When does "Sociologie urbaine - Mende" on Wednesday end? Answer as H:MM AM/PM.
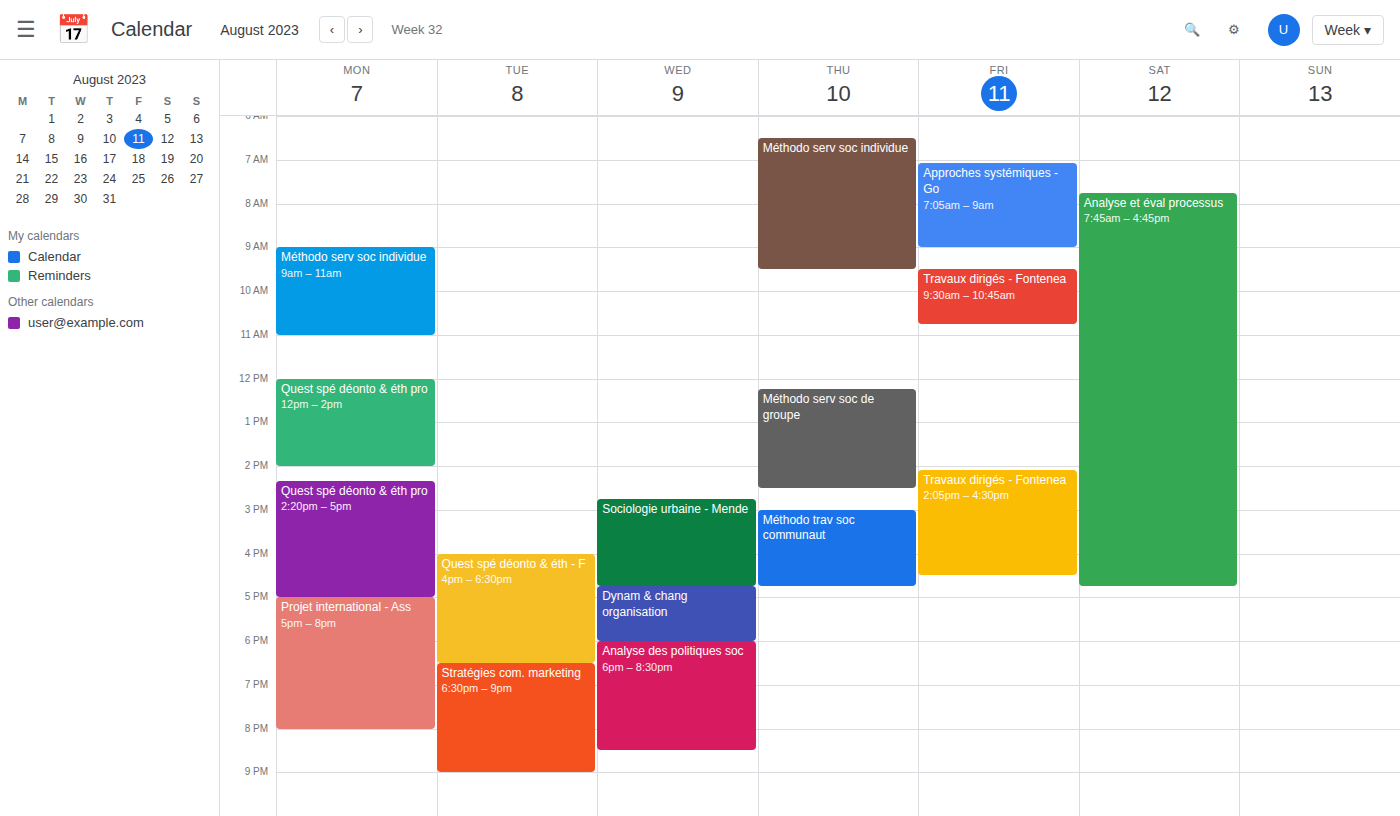
4:45 PM